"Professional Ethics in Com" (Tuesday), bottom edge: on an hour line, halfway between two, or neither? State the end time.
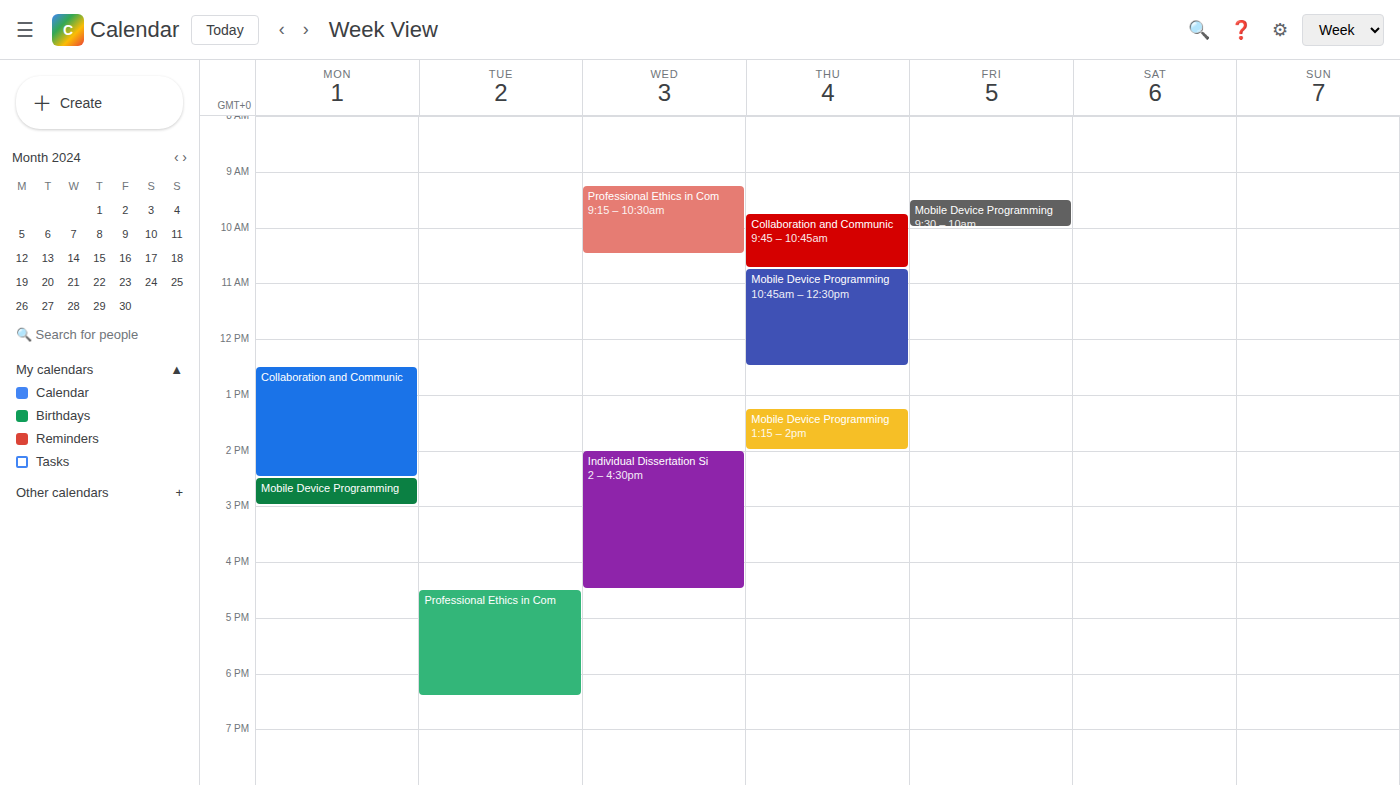
6:25 PM -- neither: 25 minutes below the 6 PM line and 35 minutes above the 7 PM line.